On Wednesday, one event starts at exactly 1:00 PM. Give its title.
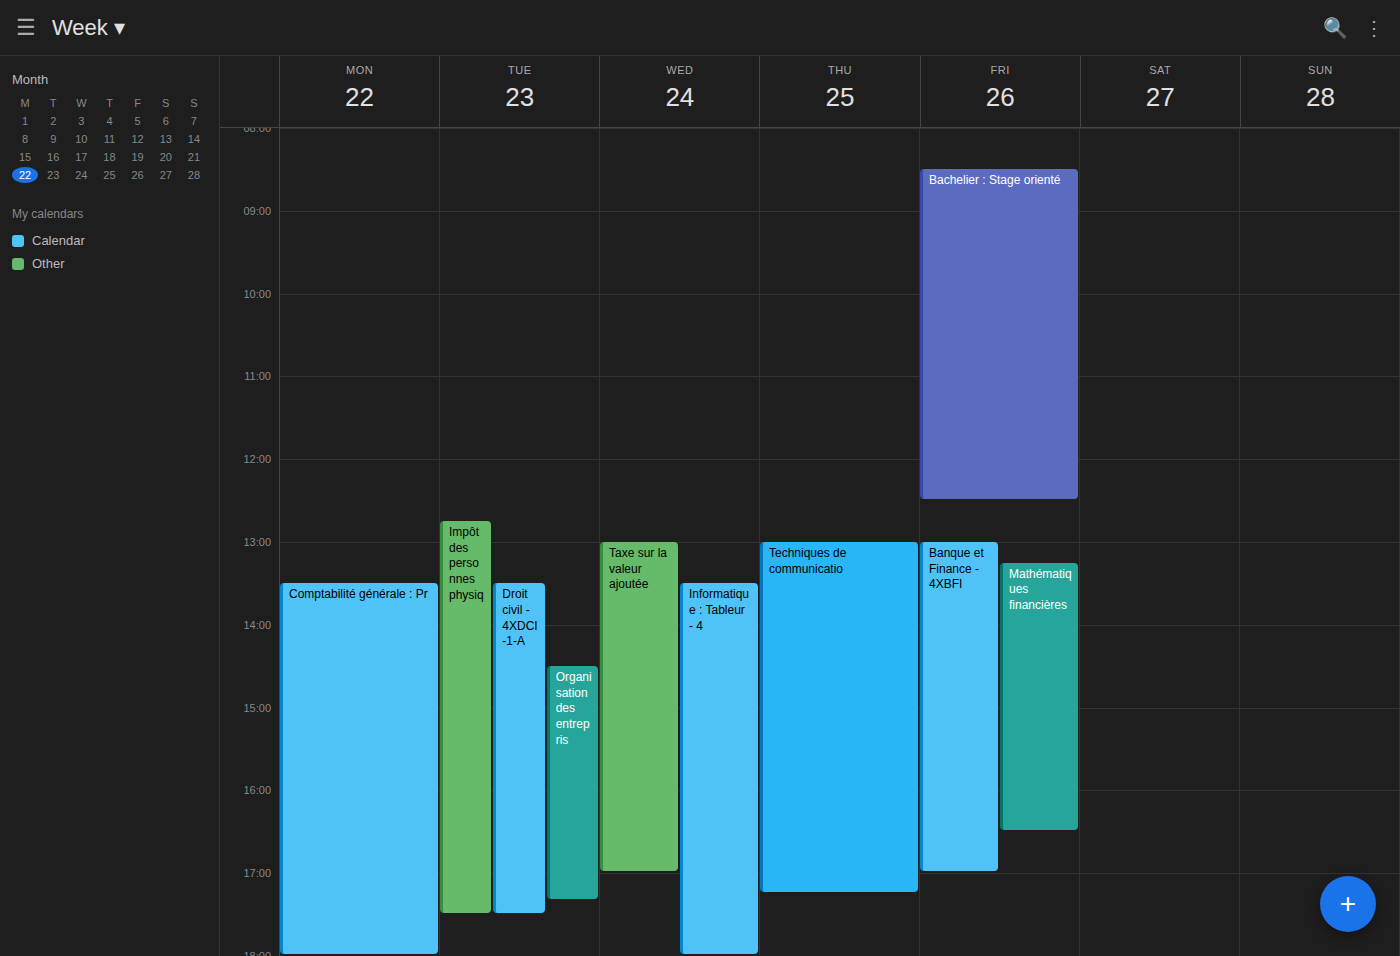
"Taxe sur la valeur ajoutée"